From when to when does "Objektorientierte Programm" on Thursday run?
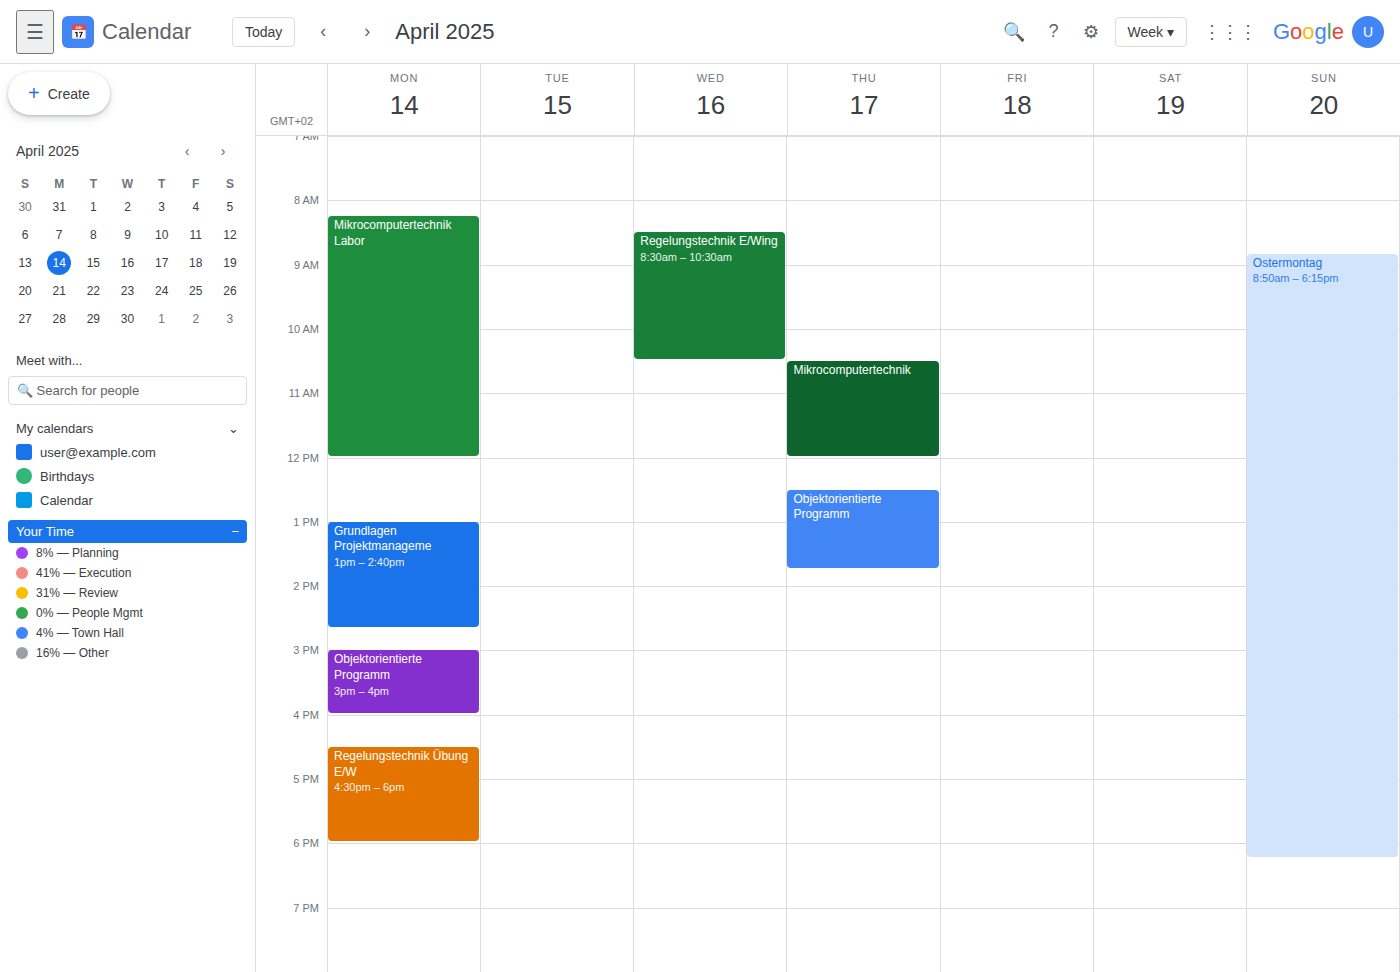
12:30 PM to 1:45 PM